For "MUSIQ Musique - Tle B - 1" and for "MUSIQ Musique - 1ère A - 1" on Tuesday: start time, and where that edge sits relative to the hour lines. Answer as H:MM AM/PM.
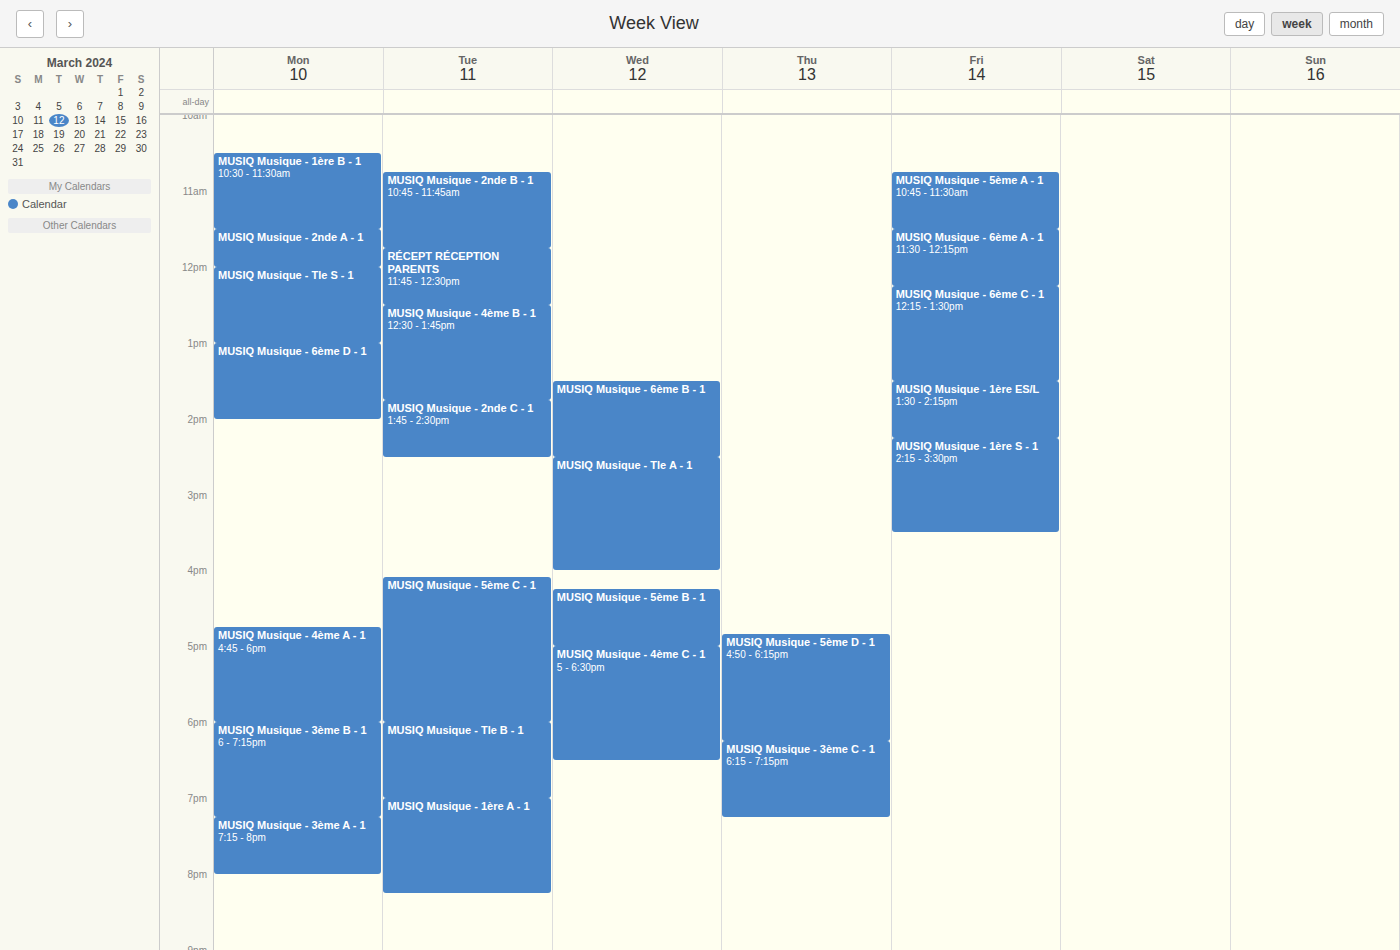
"MUSIQ Musique - Tle B - 1": 6:00 PM, exactly on the 6 PM line. "MUSIQ Musique - 1ère A - 1": 7:00 PM, exactly on the 7 PM line.